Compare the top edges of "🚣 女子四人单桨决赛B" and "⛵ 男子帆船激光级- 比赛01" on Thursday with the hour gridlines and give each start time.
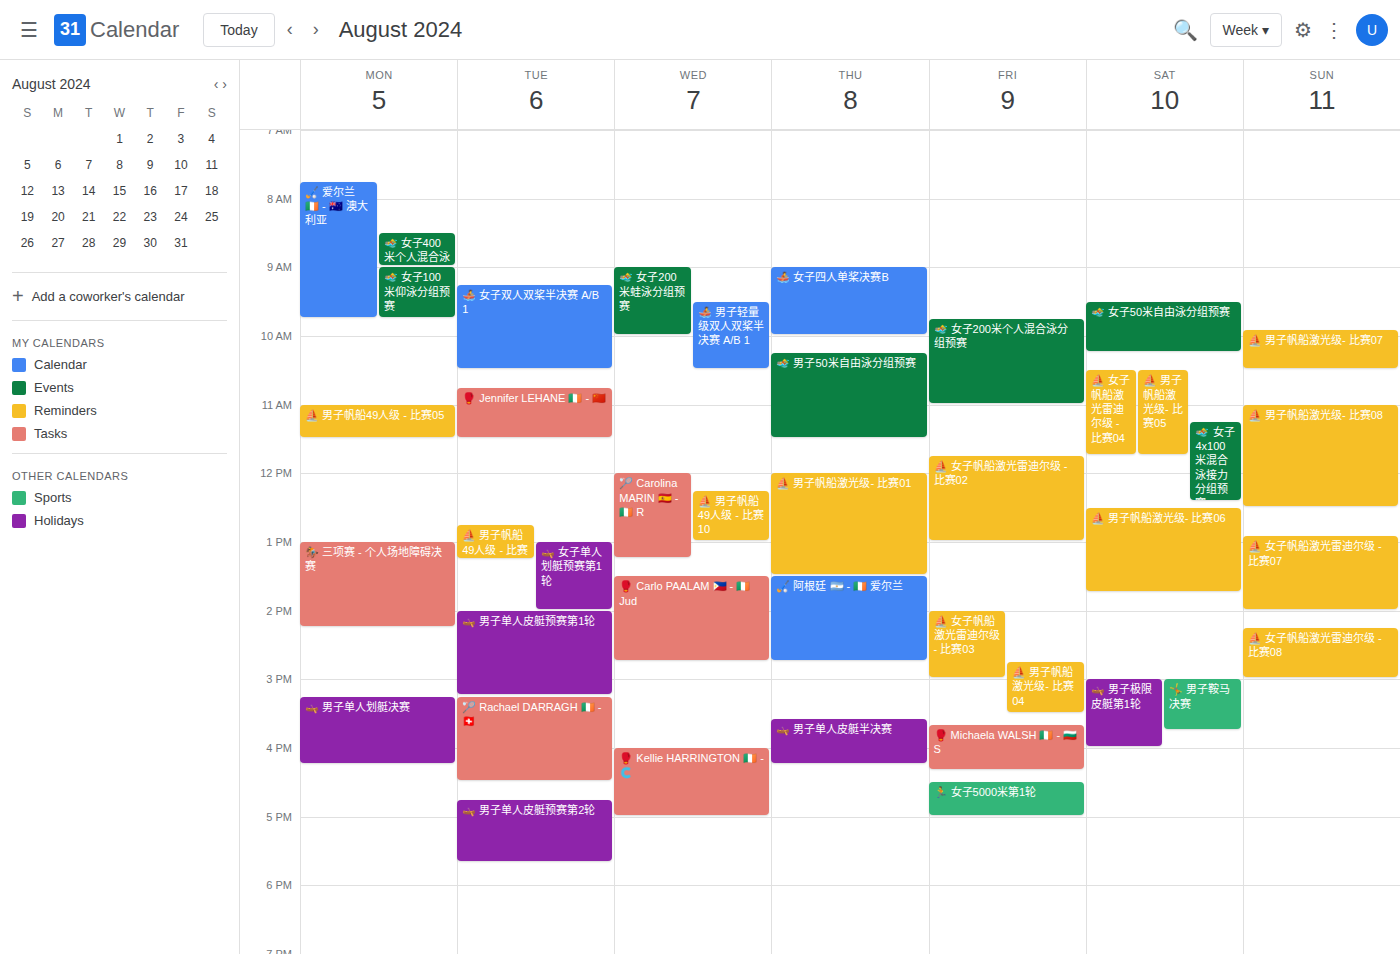
"🚣 女子四人单桨决赛B": 9:00 AM, exactly on the 9 AM line. "⛵ 男子帆船激光级- 比赛01": 12:00 PM, exactly on the 12 PM line.